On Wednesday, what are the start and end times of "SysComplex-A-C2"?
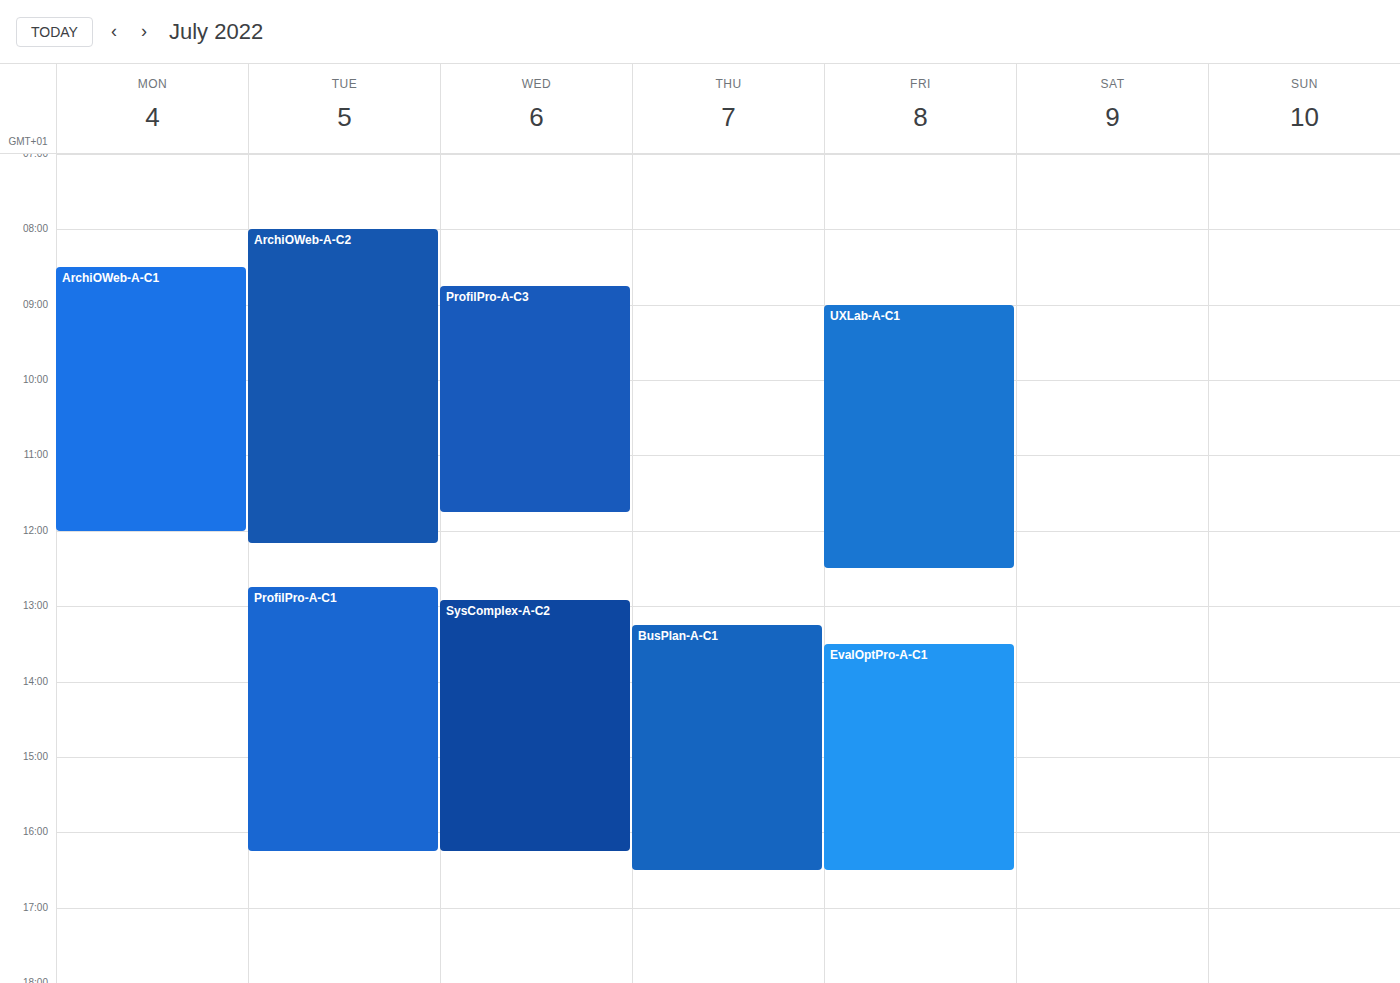
12:55 PM to 4:15 PM